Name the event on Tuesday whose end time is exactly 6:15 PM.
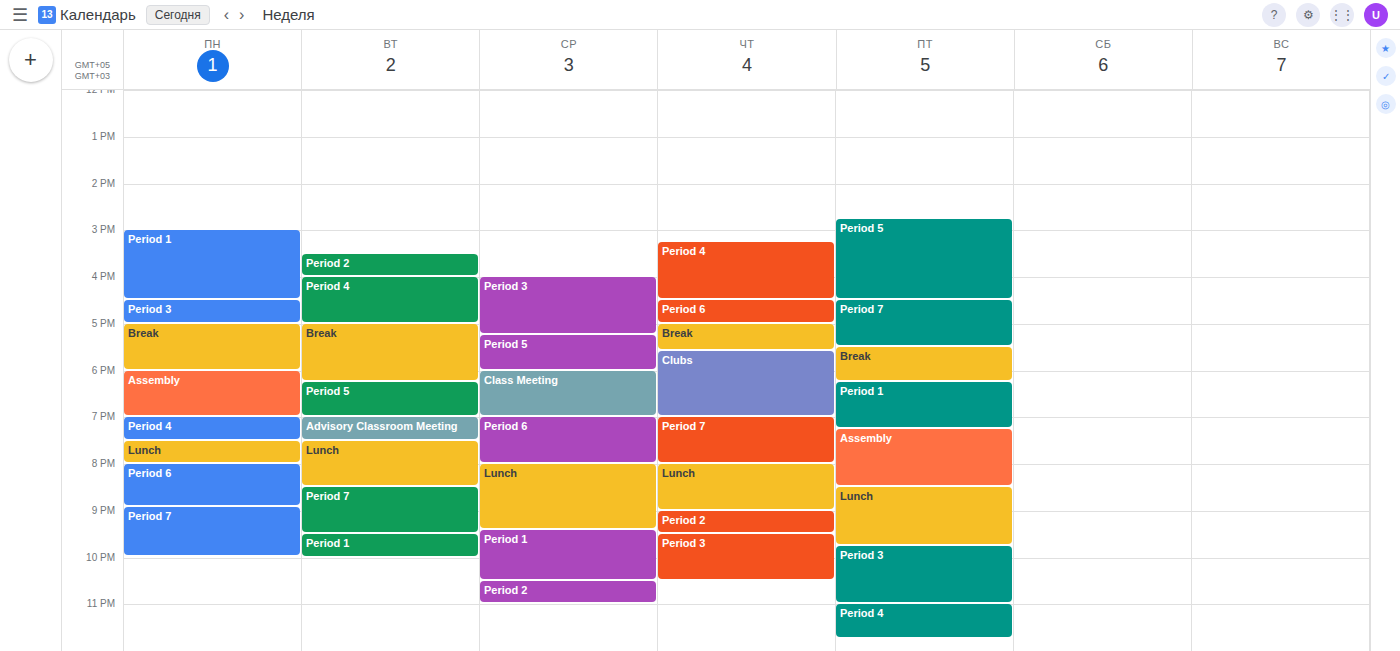
"Break"